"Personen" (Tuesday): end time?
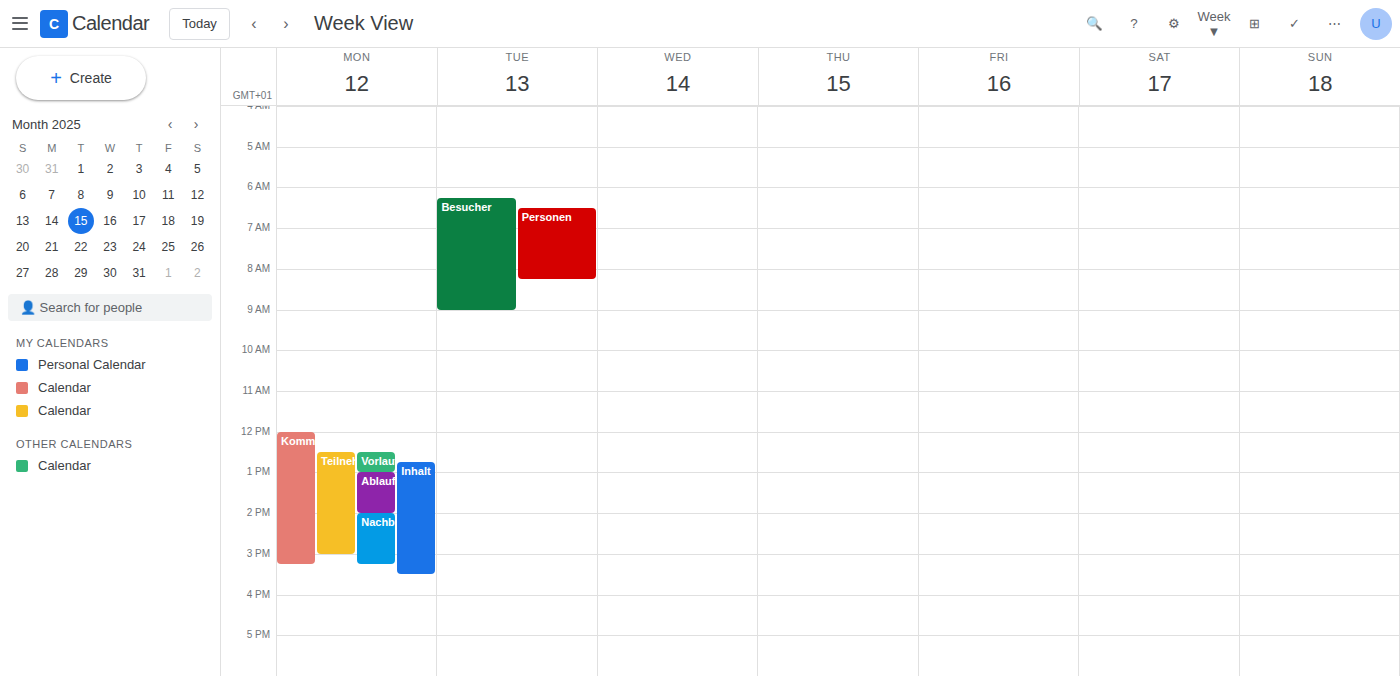
8:15 AM